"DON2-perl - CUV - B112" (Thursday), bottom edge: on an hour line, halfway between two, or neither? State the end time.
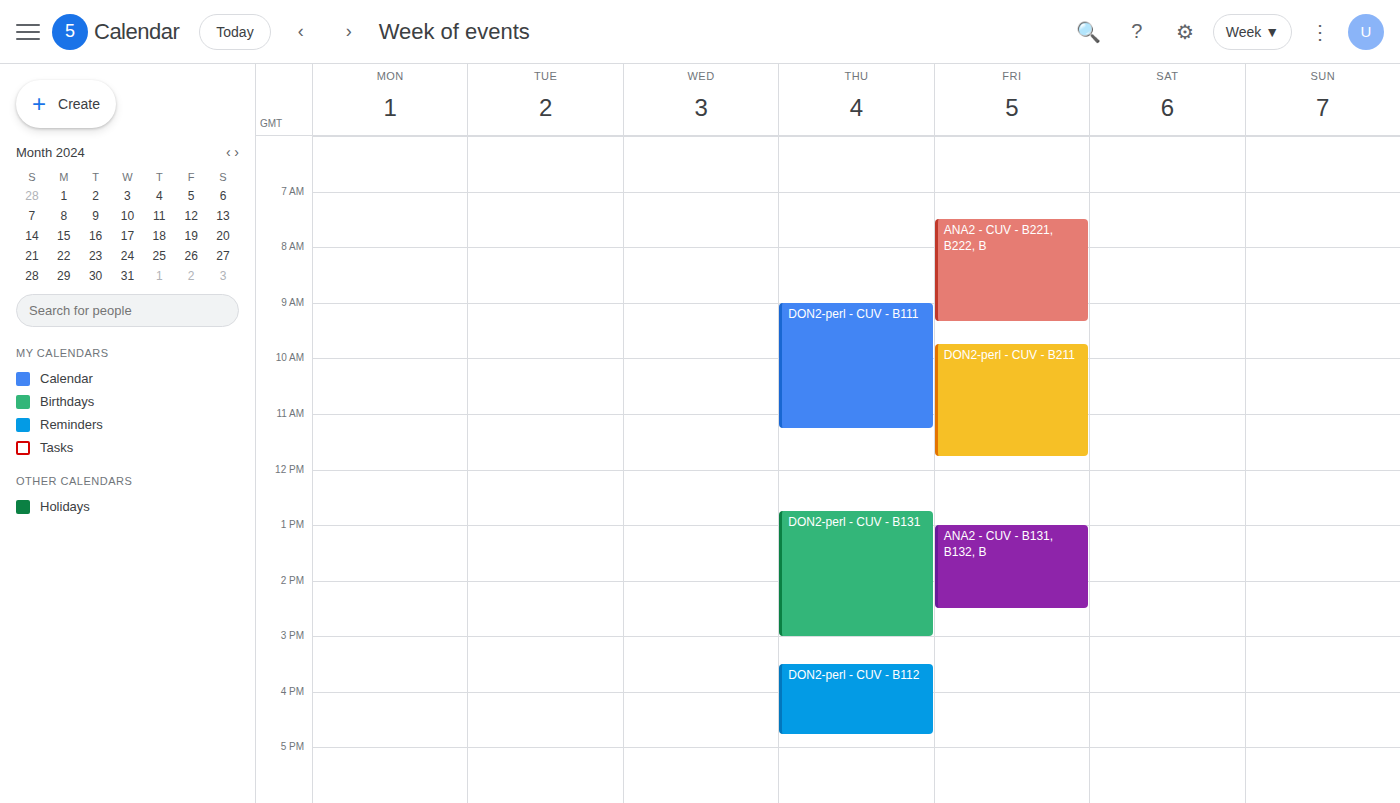
4:45 PM -- neither: three quarters of the way from the 4 PM line to the 5 PM line.